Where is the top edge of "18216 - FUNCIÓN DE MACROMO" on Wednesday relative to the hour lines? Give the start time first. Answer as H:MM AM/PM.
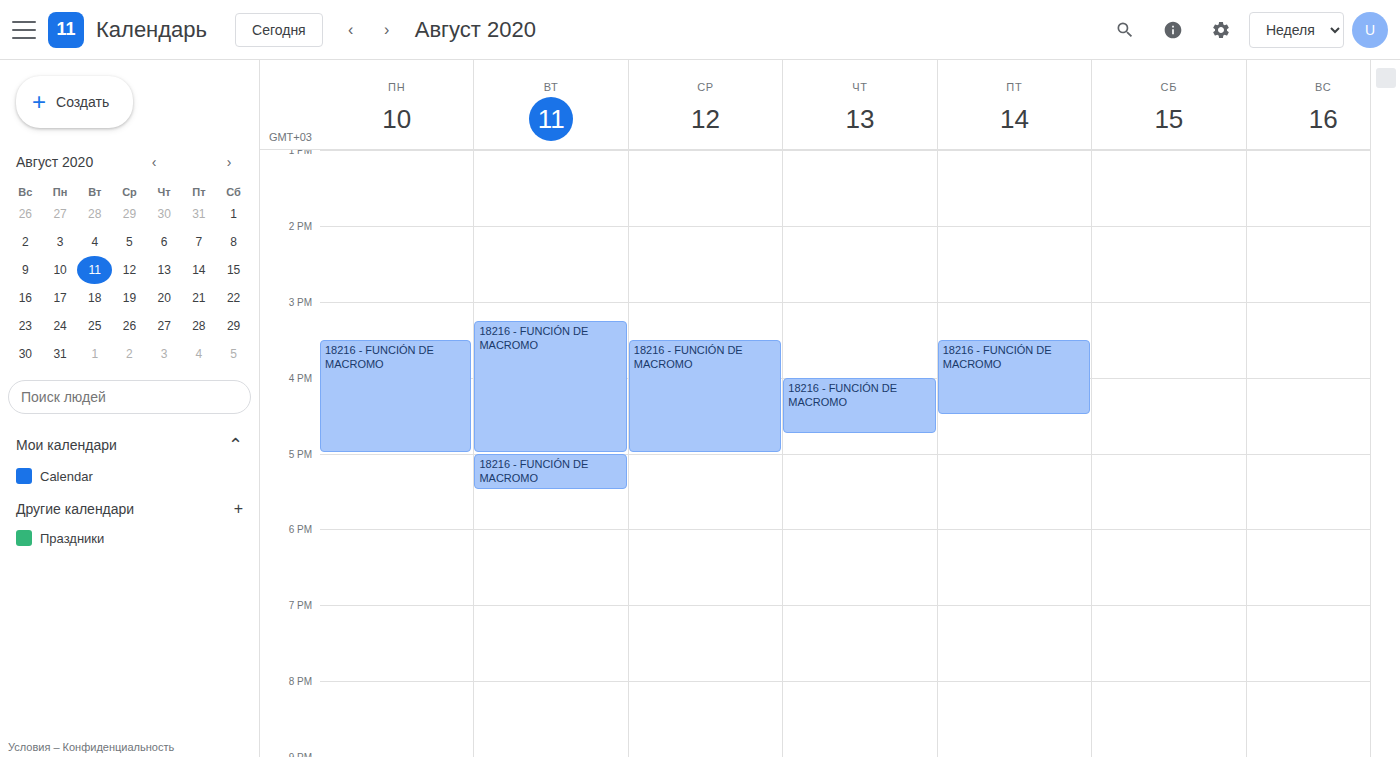
3:30 PM -- halfway between the 3 PM and 4 PM lines.